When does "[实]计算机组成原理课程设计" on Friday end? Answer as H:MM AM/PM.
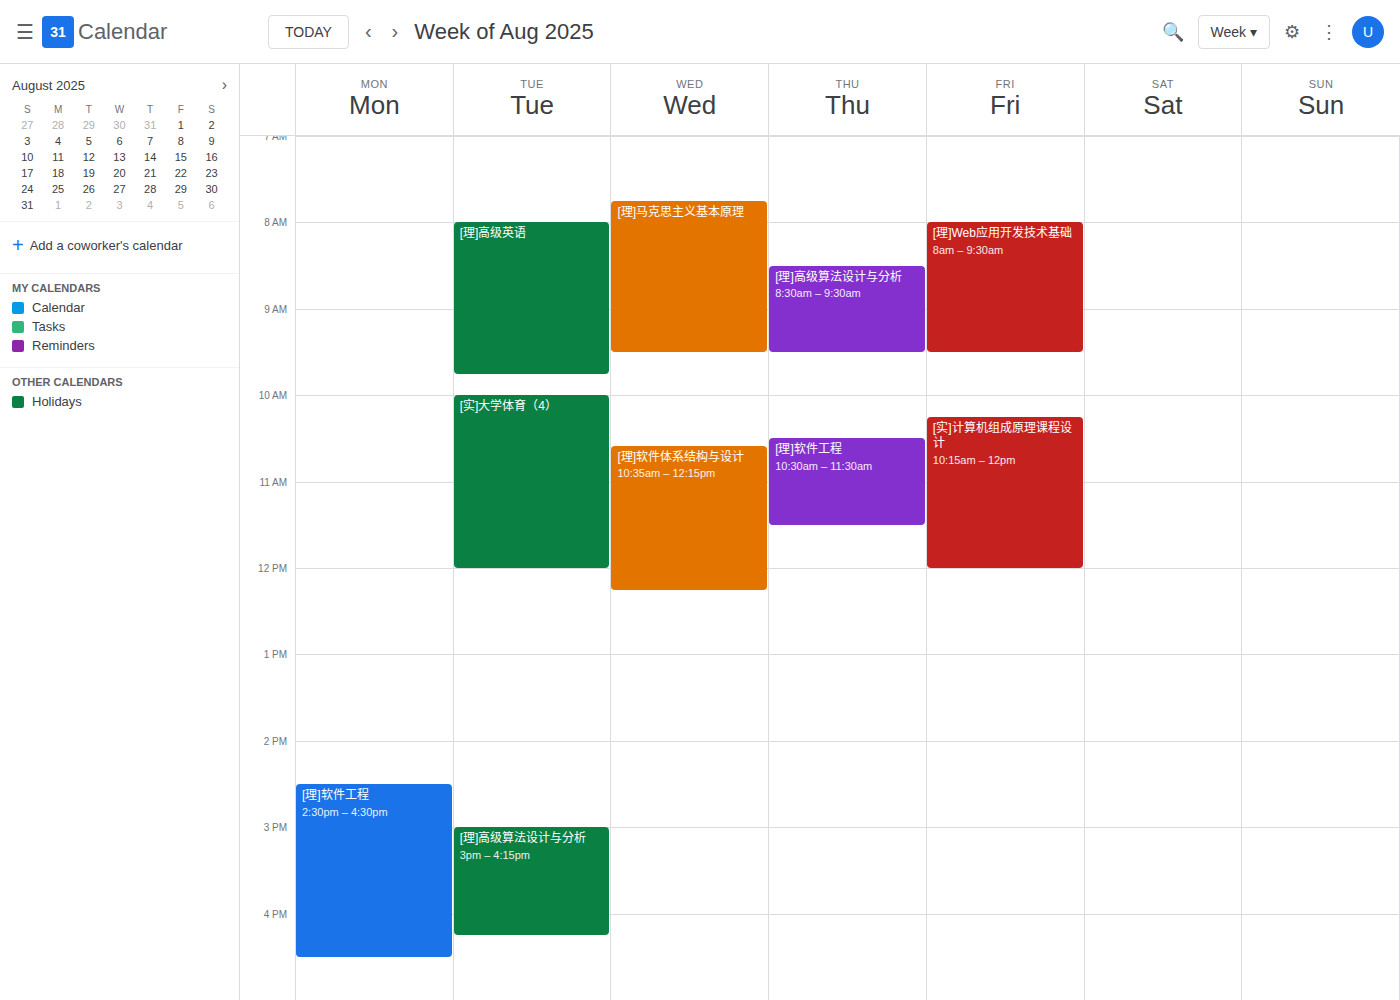
12:00 PM